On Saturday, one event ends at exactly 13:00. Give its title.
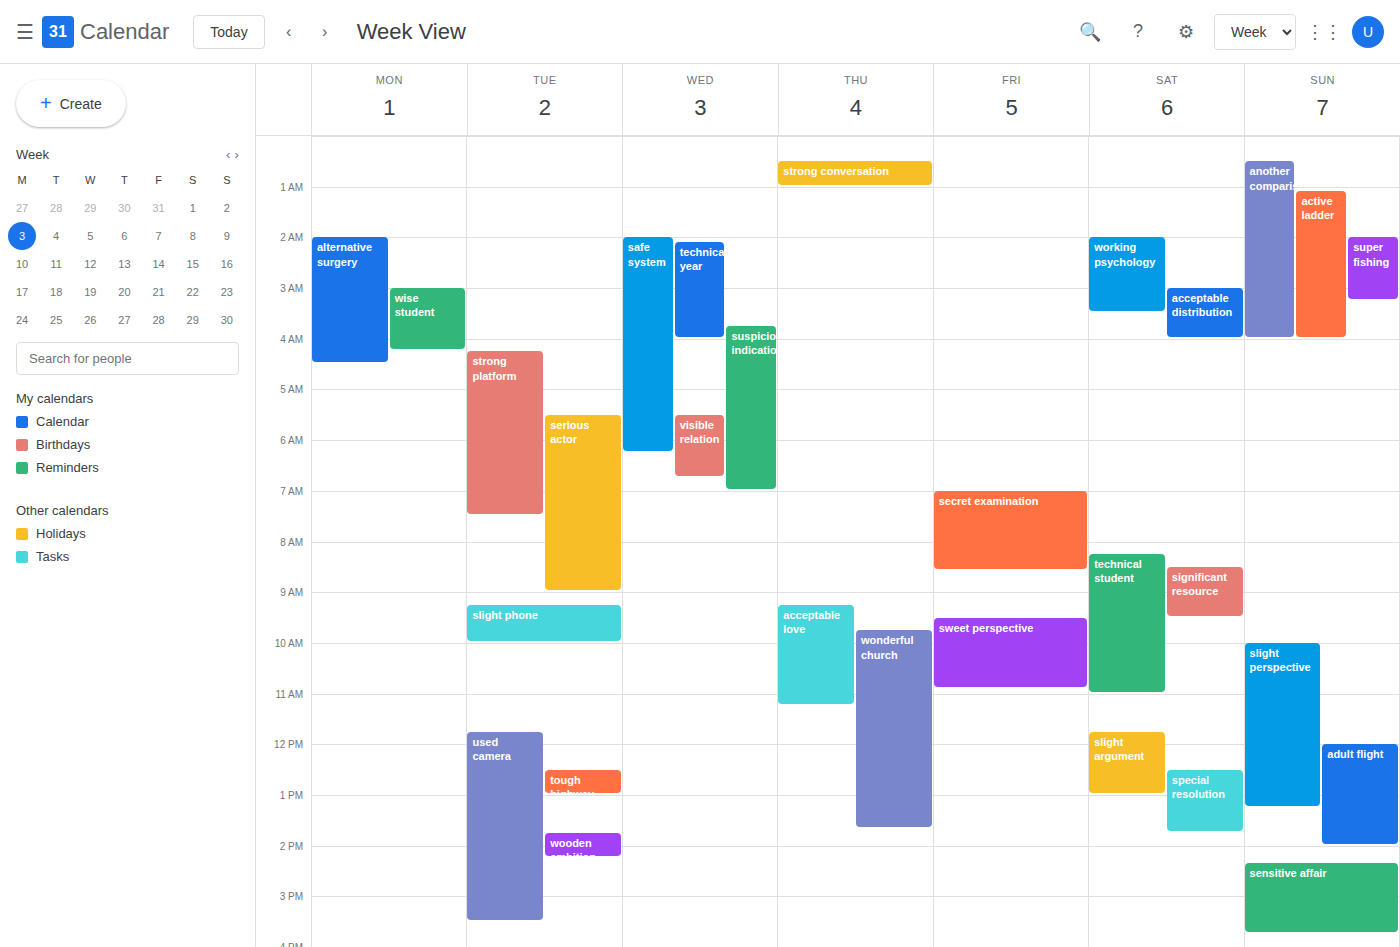
"slight argument"